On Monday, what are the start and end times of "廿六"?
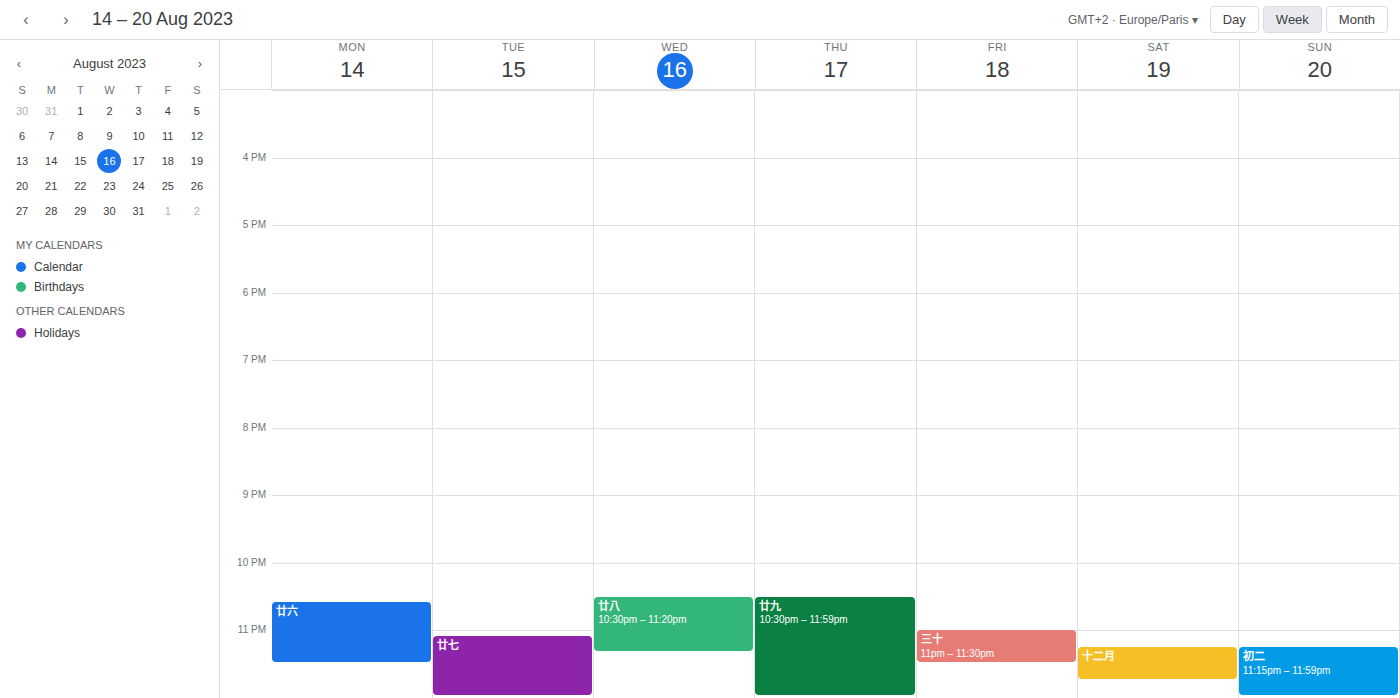
10:35 PM to 11:30 PM